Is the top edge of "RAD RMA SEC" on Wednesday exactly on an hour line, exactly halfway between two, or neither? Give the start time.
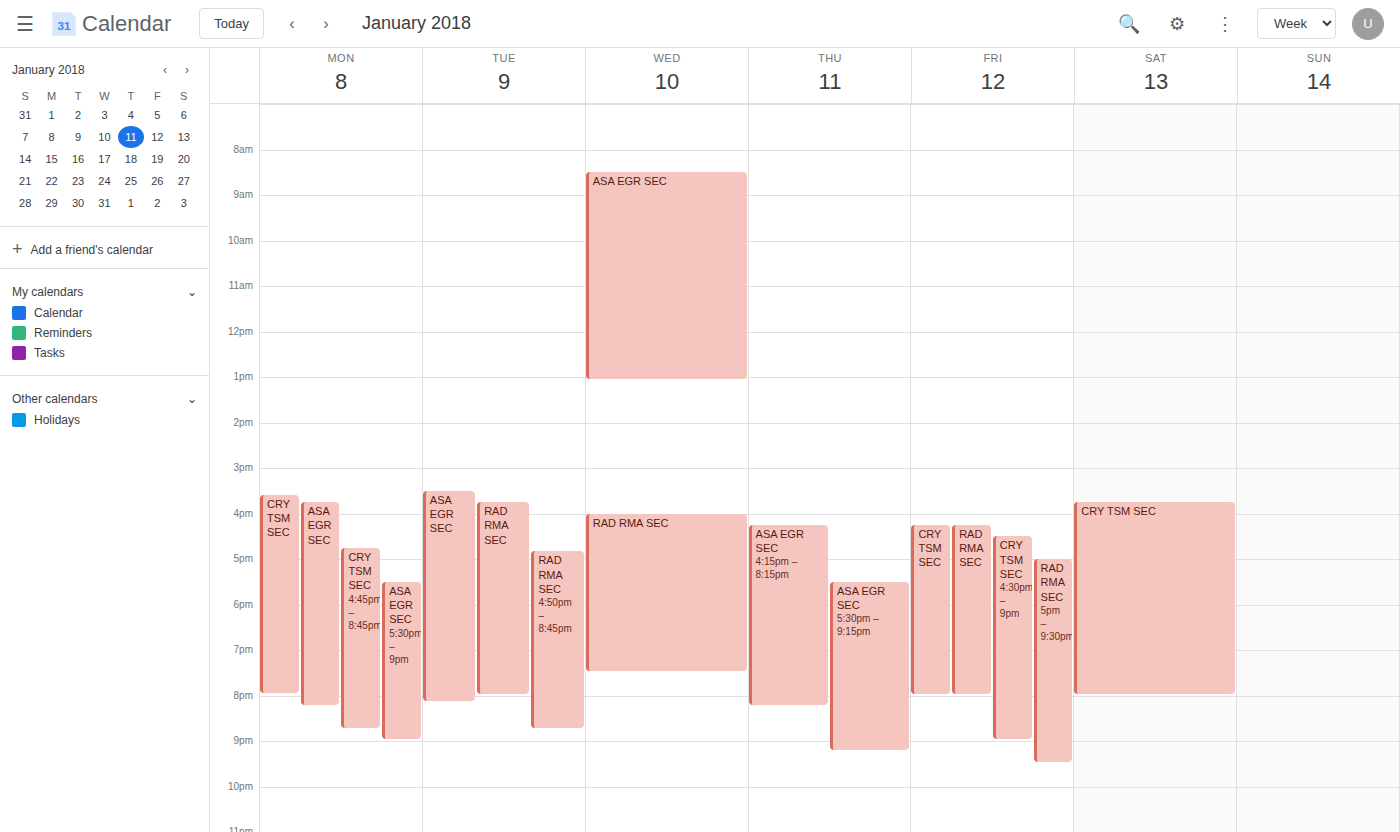
4:00 PM -- exactly on the 4 PM line.